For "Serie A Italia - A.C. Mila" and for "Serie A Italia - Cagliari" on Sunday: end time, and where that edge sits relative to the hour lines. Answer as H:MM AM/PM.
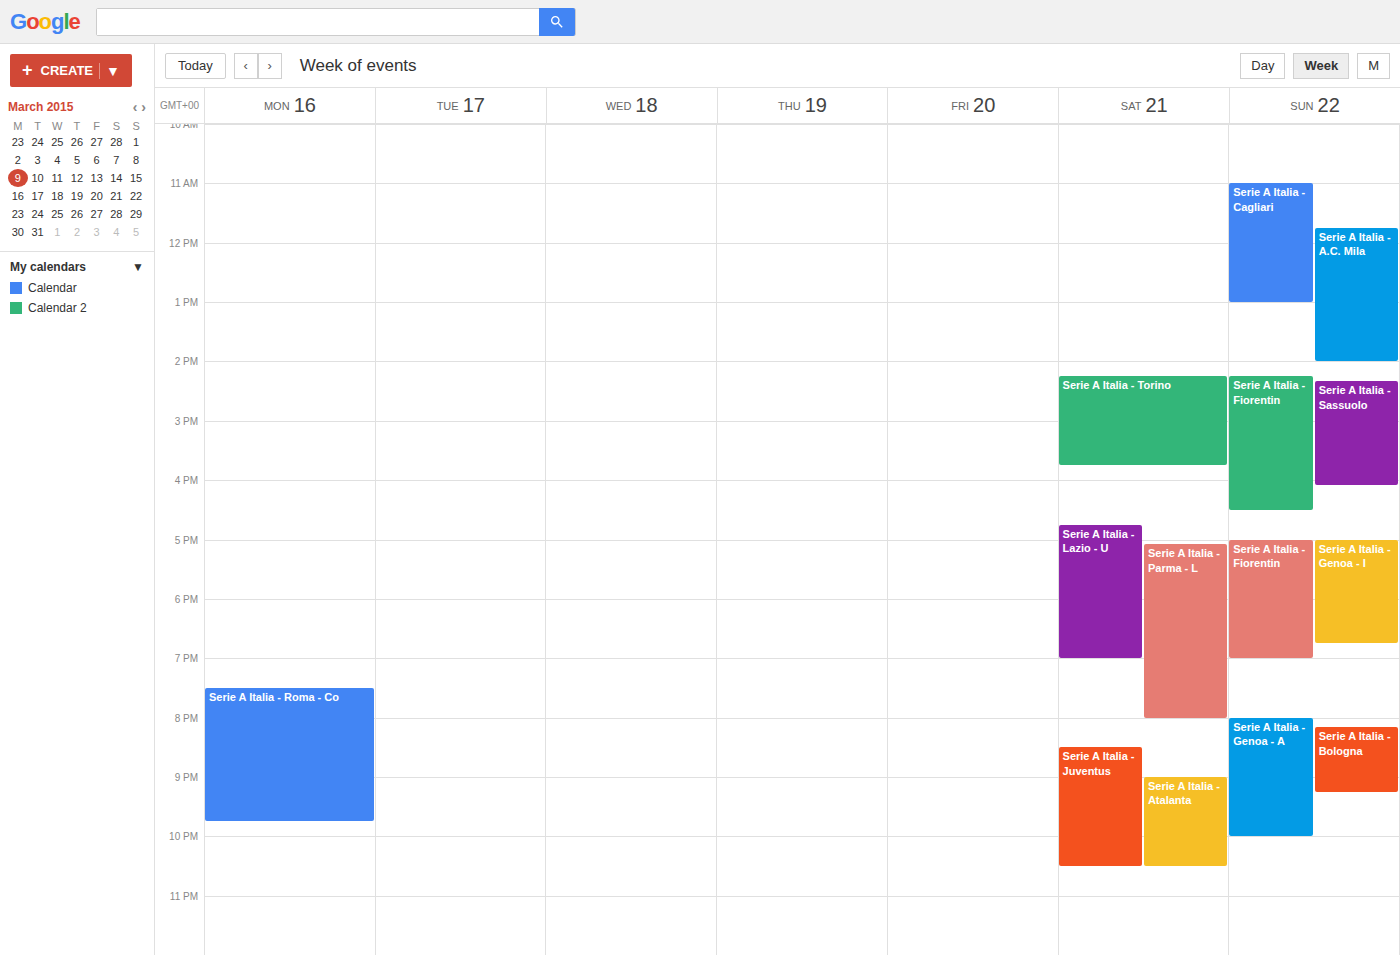
"Serie A Italia - A.C. Mila": 2:00 PM, exactly on the 2 PM line. "Serie A Italia - Cagliari": 1:00 PM, exactly on the 1 PM line.